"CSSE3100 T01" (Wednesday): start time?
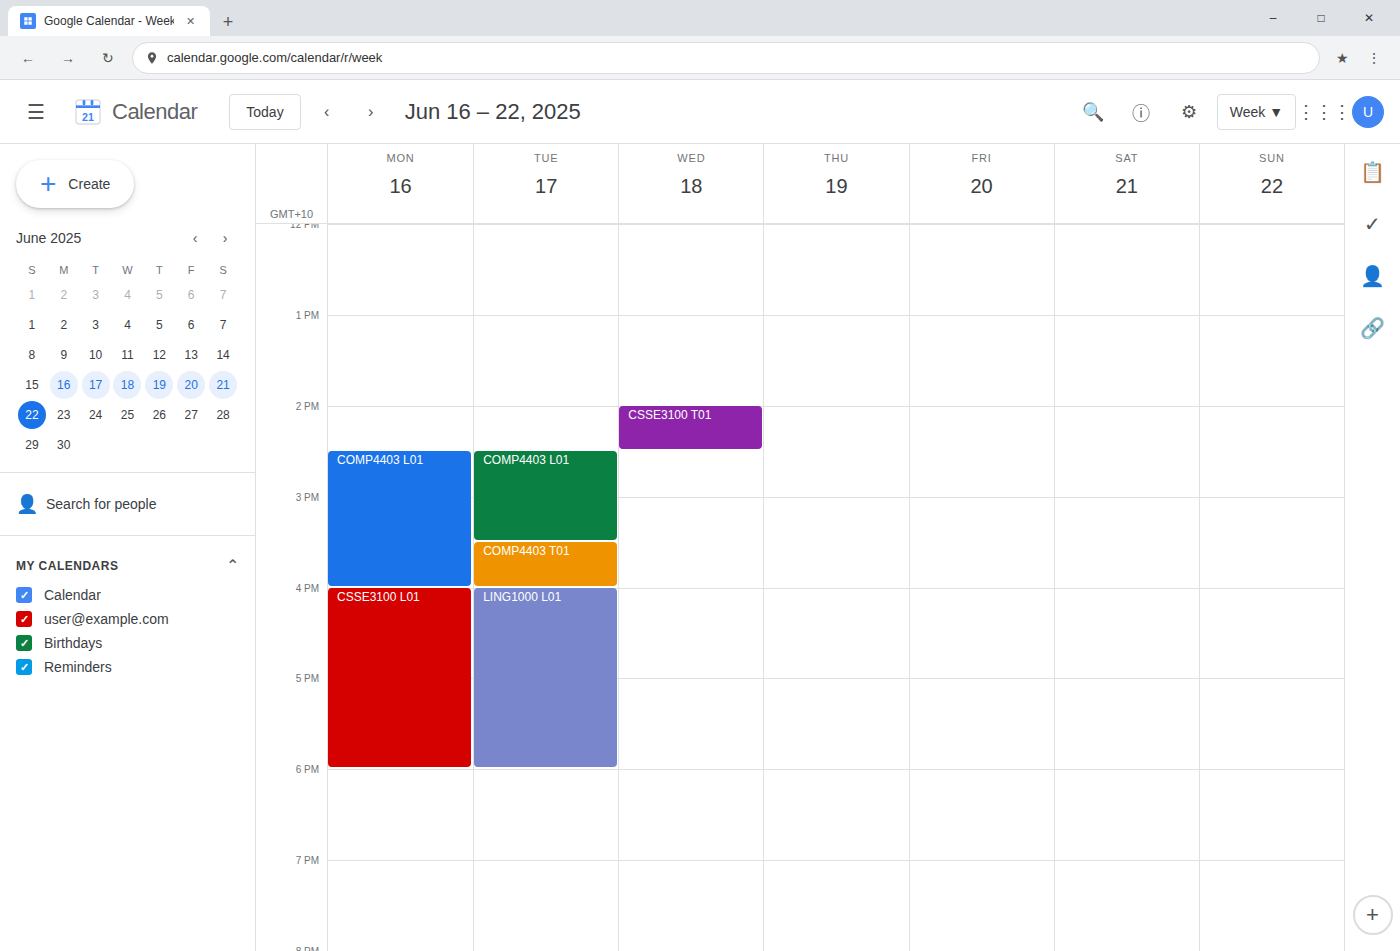
2:00 PM